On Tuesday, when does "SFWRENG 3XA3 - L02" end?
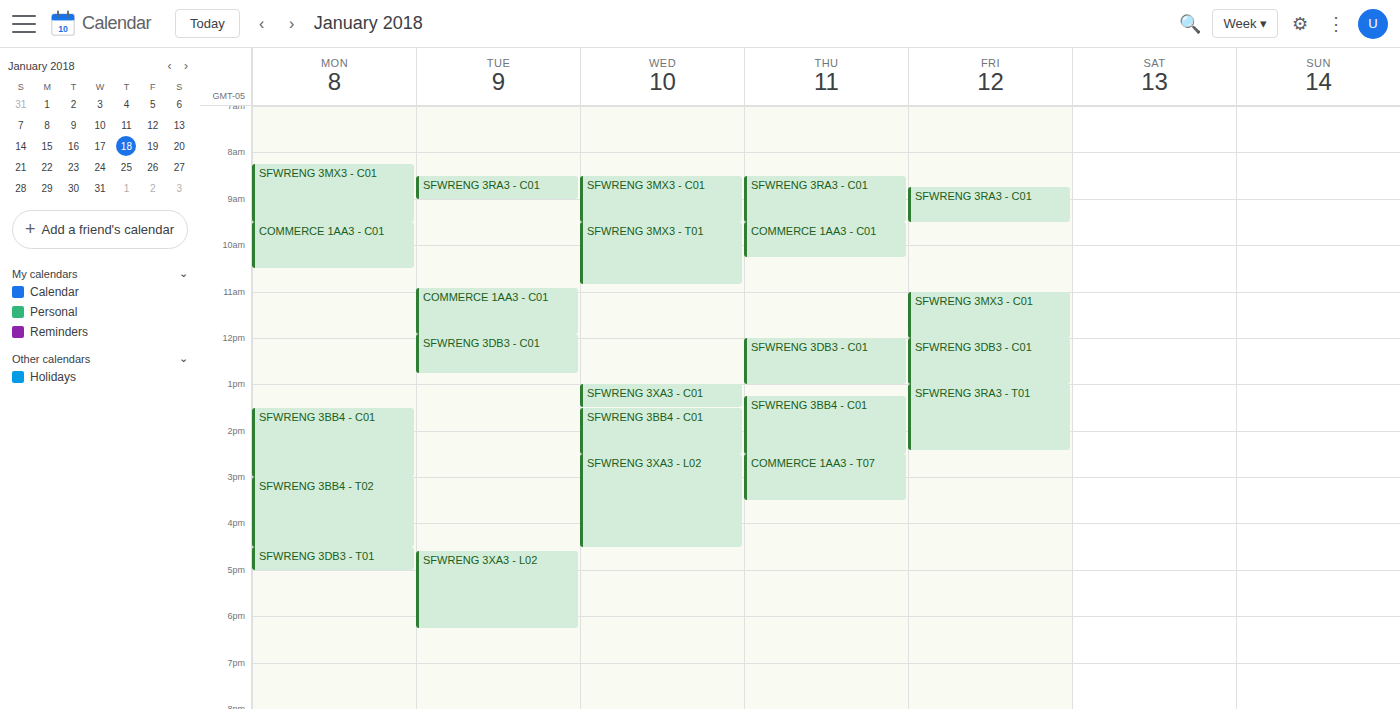
6:15 PM